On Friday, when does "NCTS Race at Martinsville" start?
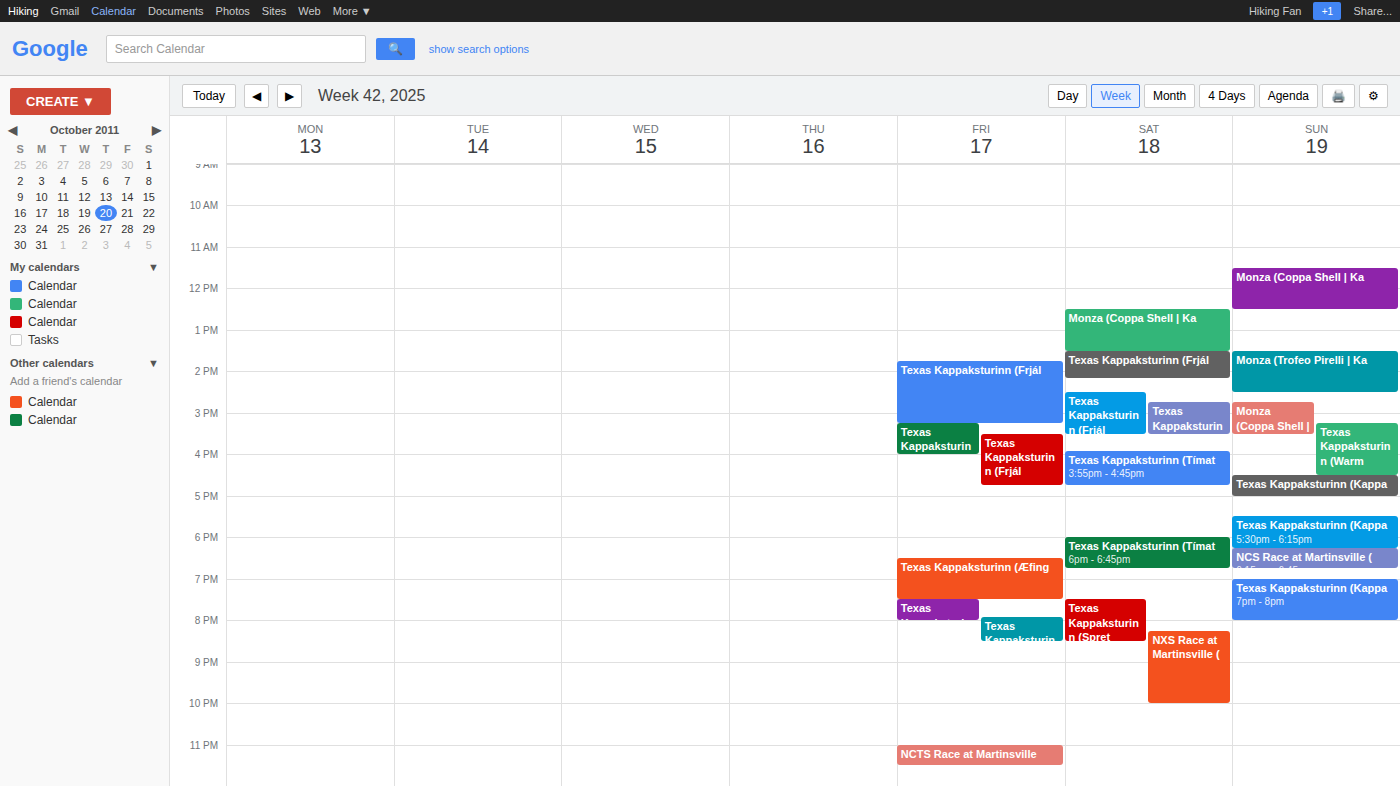
11:00 PM